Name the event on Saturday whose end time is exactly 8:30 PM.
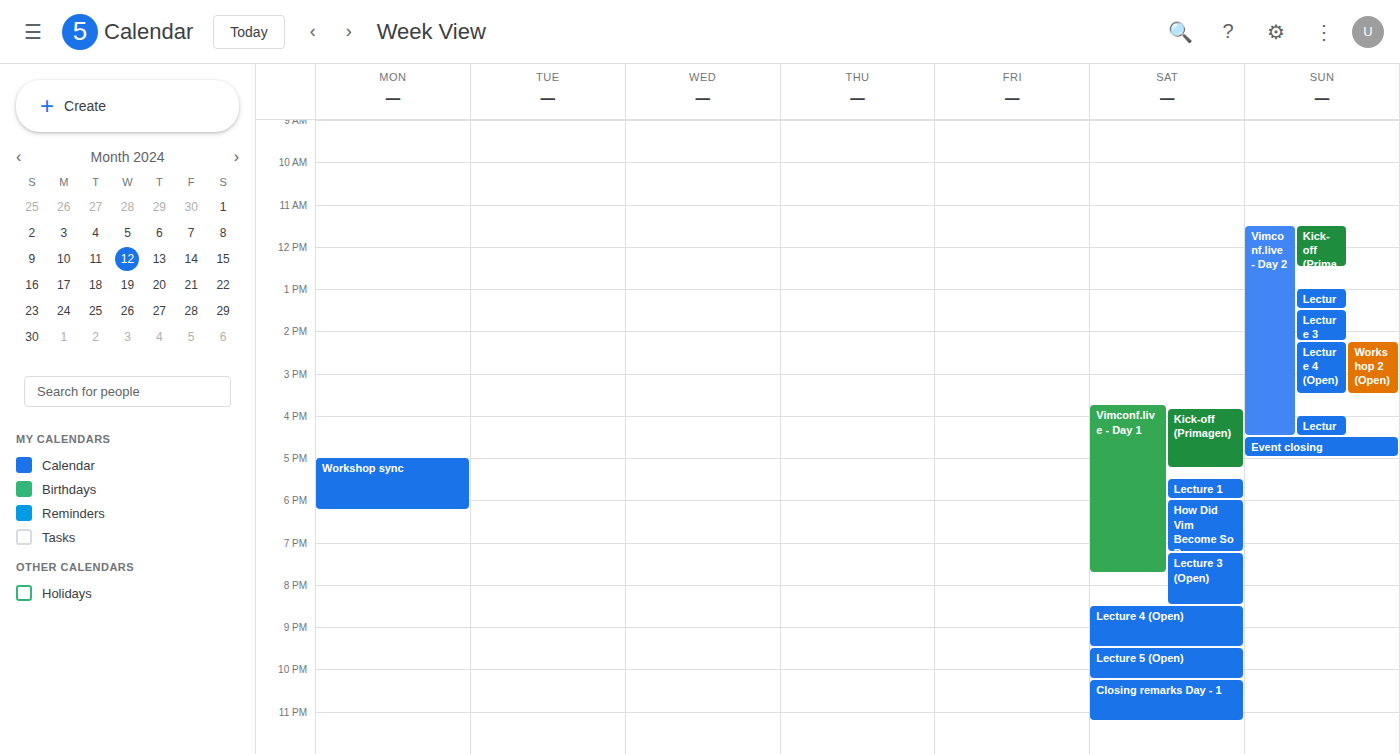
"Lecture 3 (Open)"